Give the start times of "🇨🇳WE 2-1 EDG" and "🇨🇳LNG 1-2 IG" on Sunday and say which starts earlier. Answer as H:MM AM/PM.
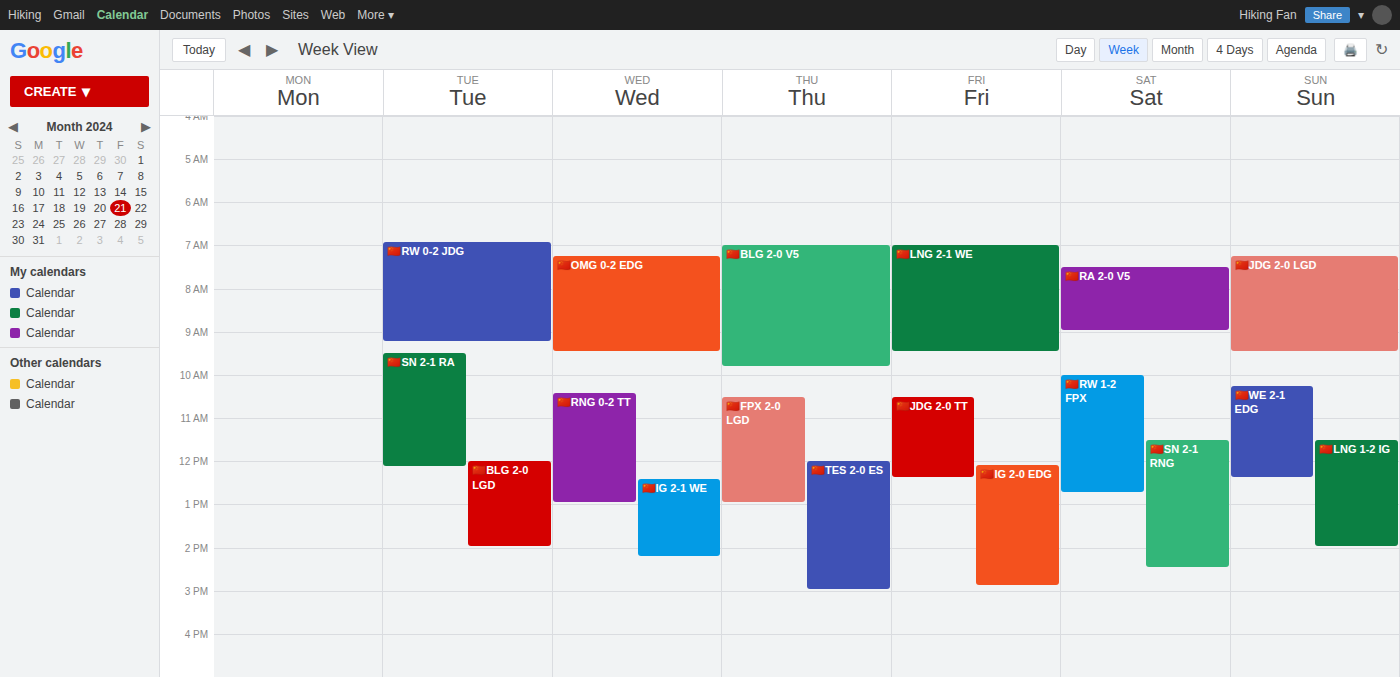
"🇨🇳WE 2-1 EDG" 10:15 AM; "🇨🇳LNG 1-2 IG" 11:30 AM.